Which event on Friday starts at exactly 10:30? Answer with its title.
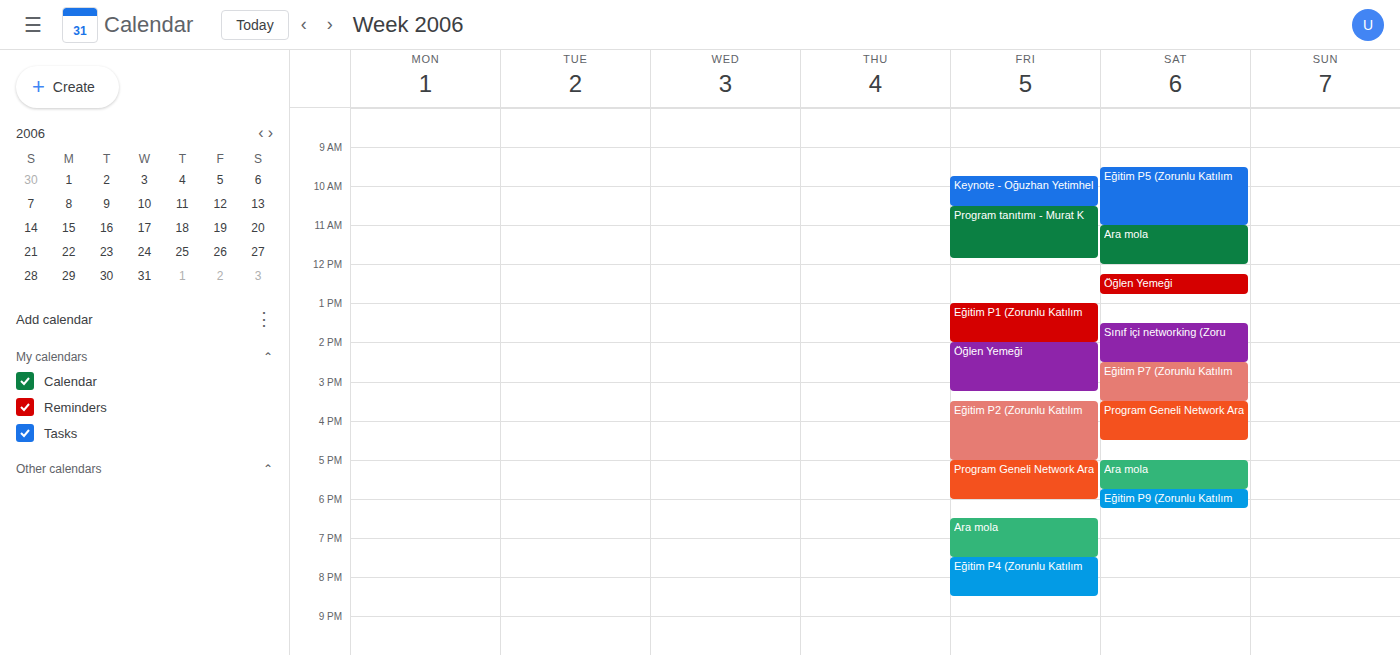
"Program tanıtımı - Murat K"